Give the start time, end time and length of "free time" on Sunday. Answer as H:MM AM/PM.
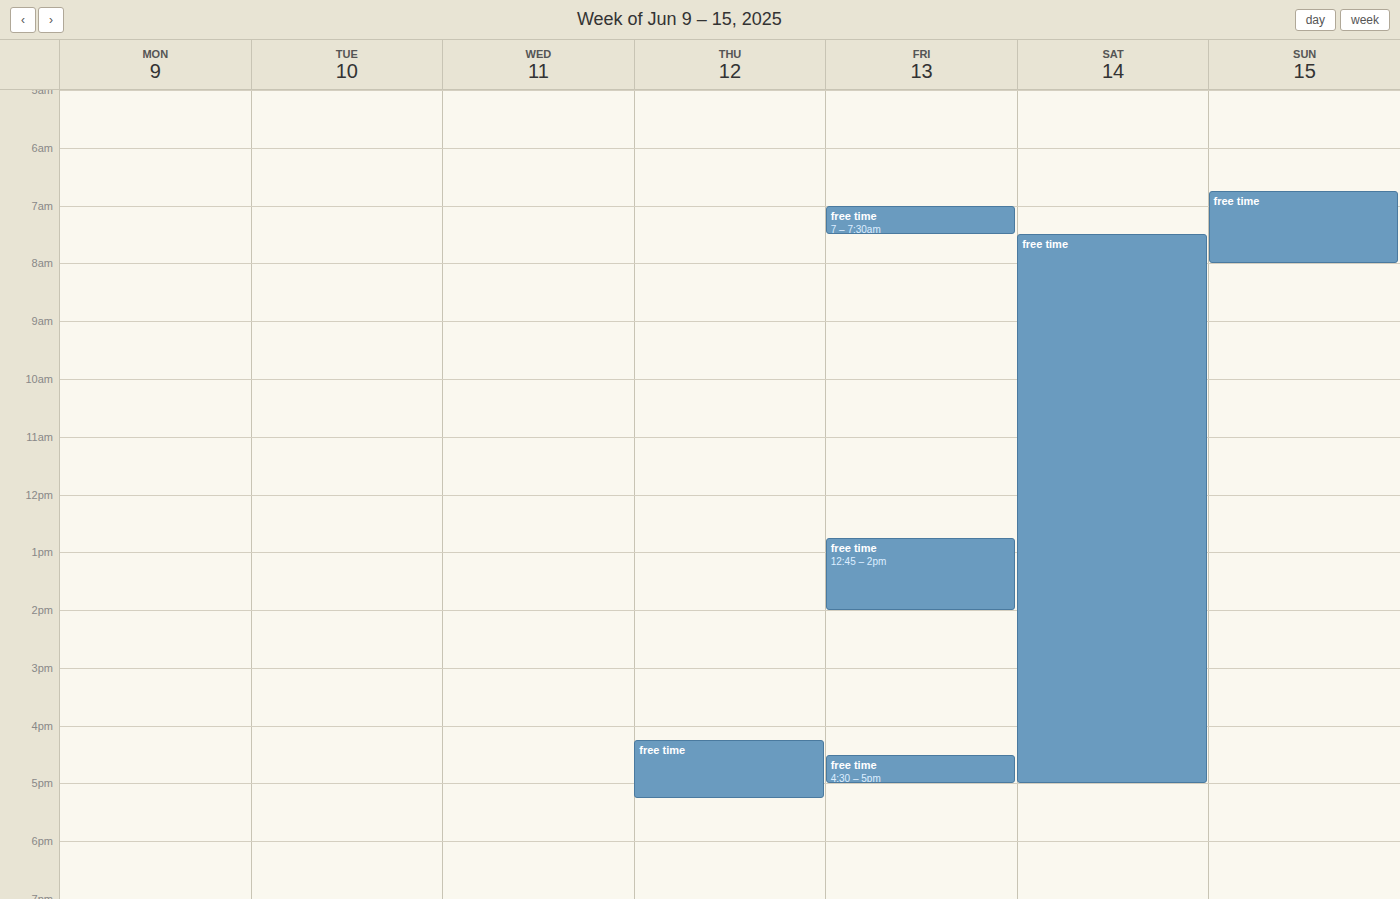
6:45 AM to 8:00 AM, 1 hour 15 minutes